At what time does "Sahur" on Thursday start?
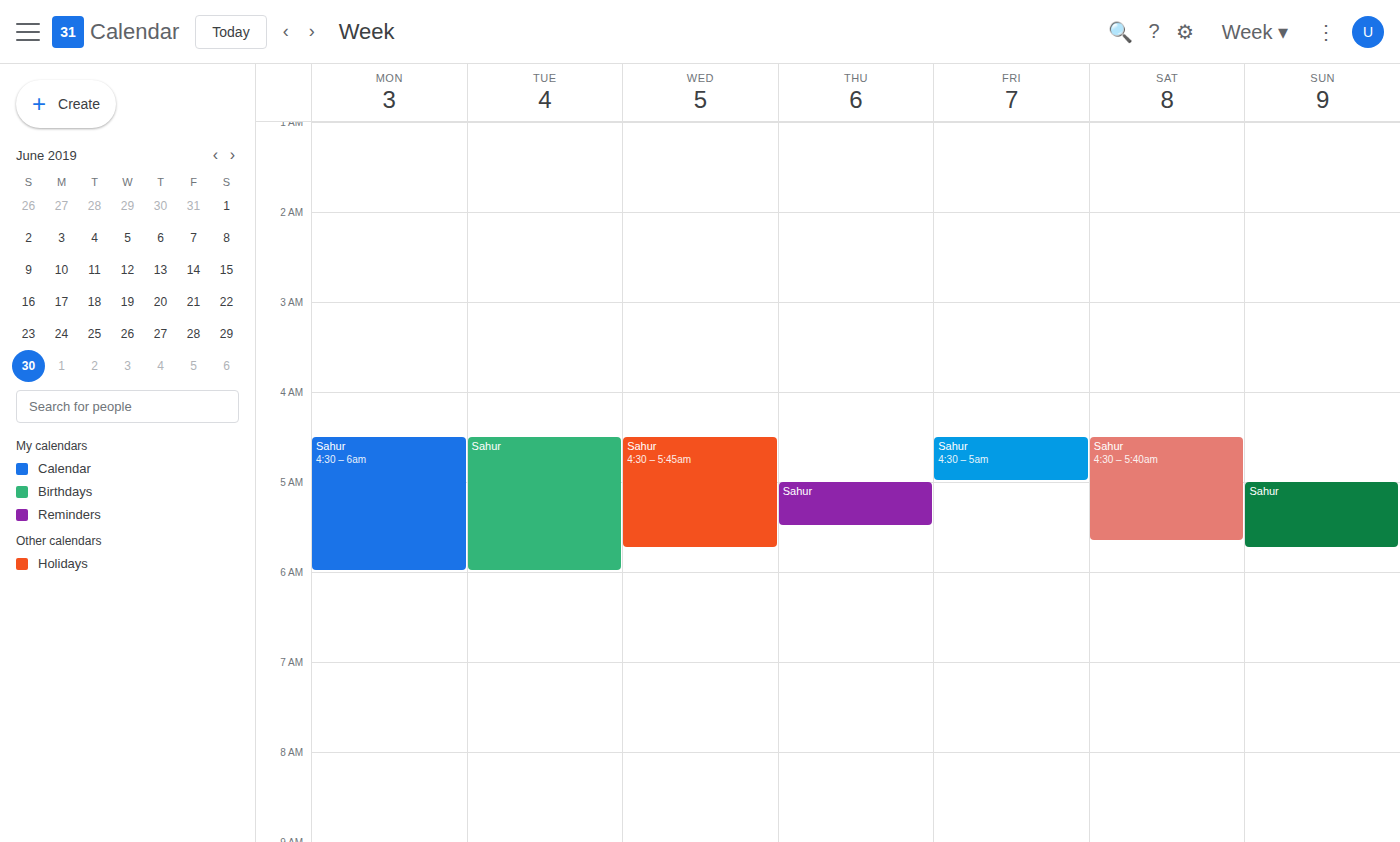
5:00 AM